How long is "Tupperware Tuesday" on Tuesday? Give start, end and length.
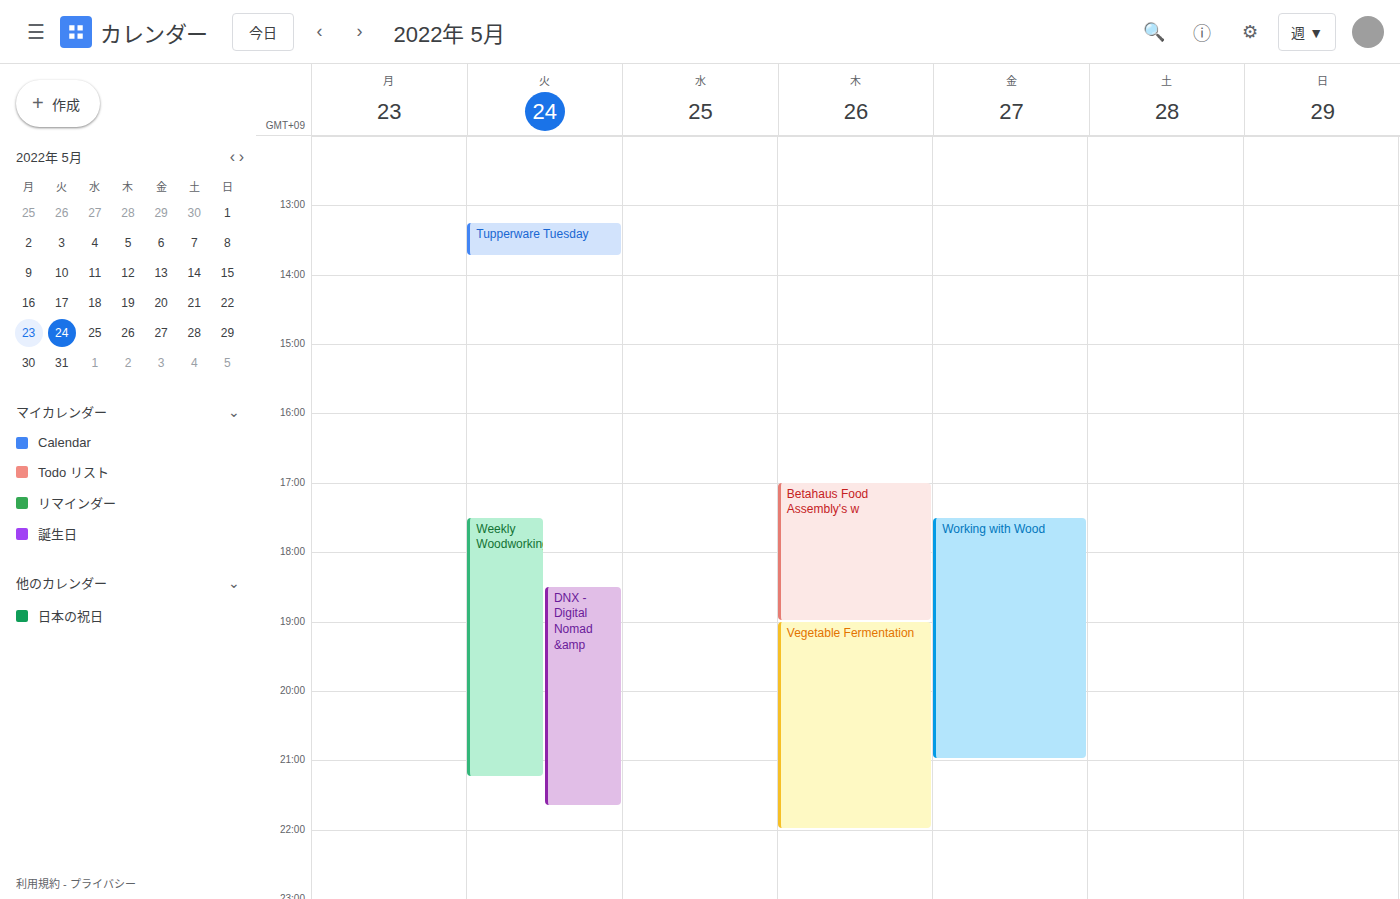
13:15 to 13:45, 30 minutes